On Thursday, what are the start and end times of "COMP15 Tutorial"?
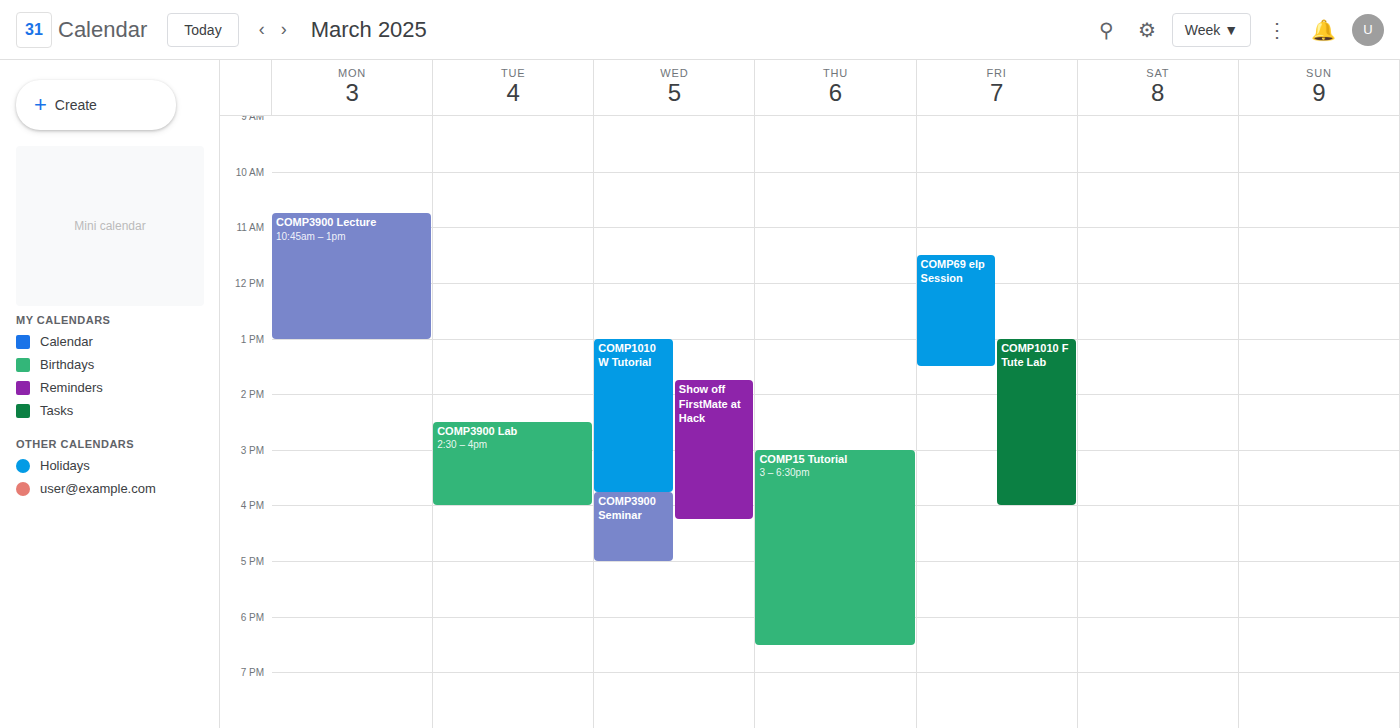
3:00 PM to 6:30 PM